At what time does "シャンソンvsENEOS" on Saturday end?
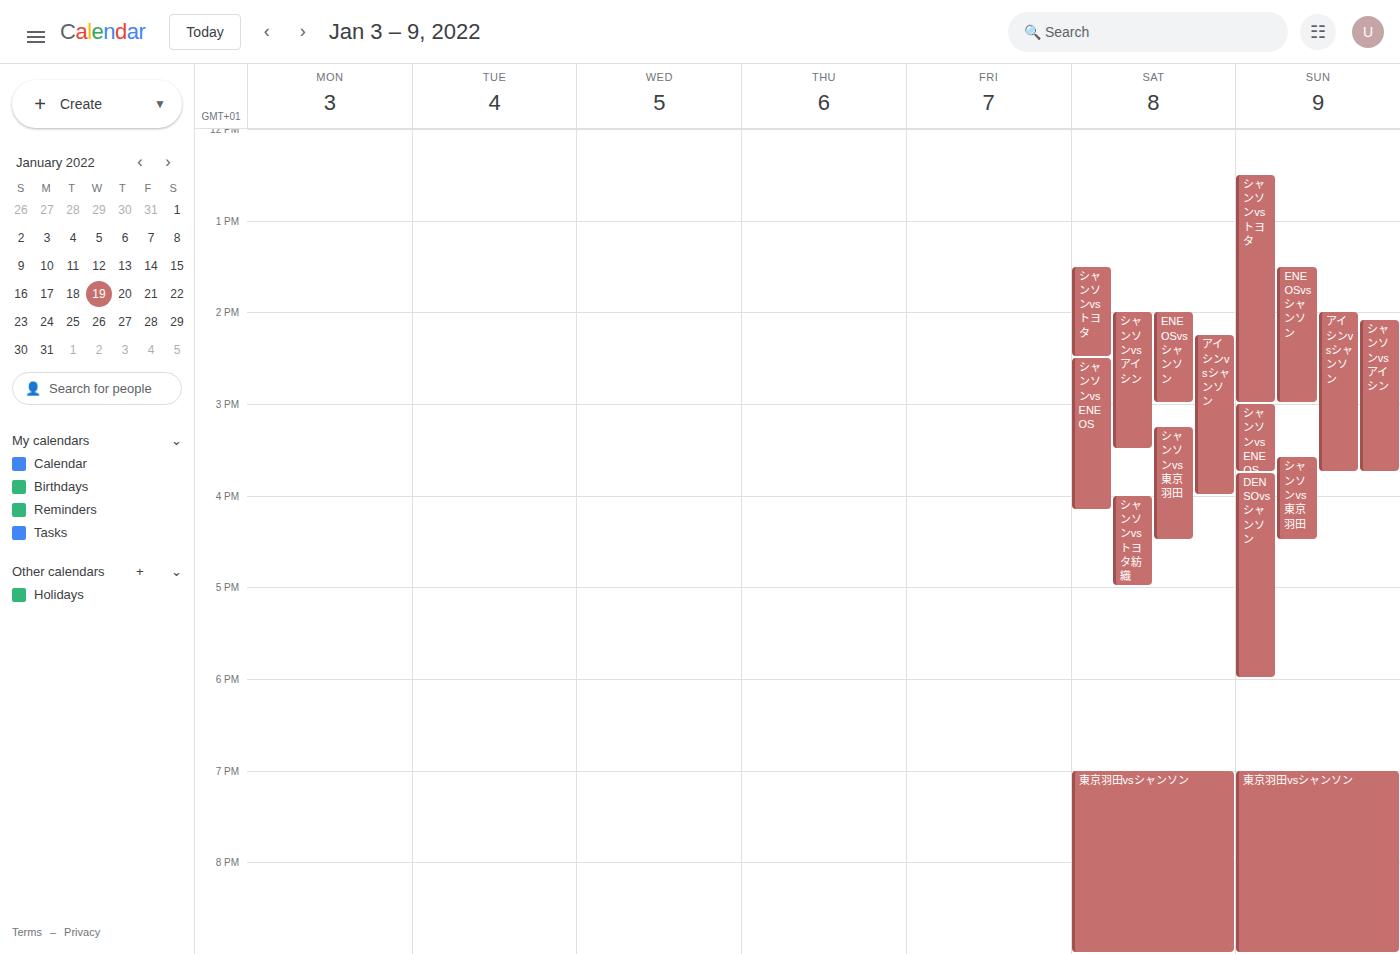
4:10 PM